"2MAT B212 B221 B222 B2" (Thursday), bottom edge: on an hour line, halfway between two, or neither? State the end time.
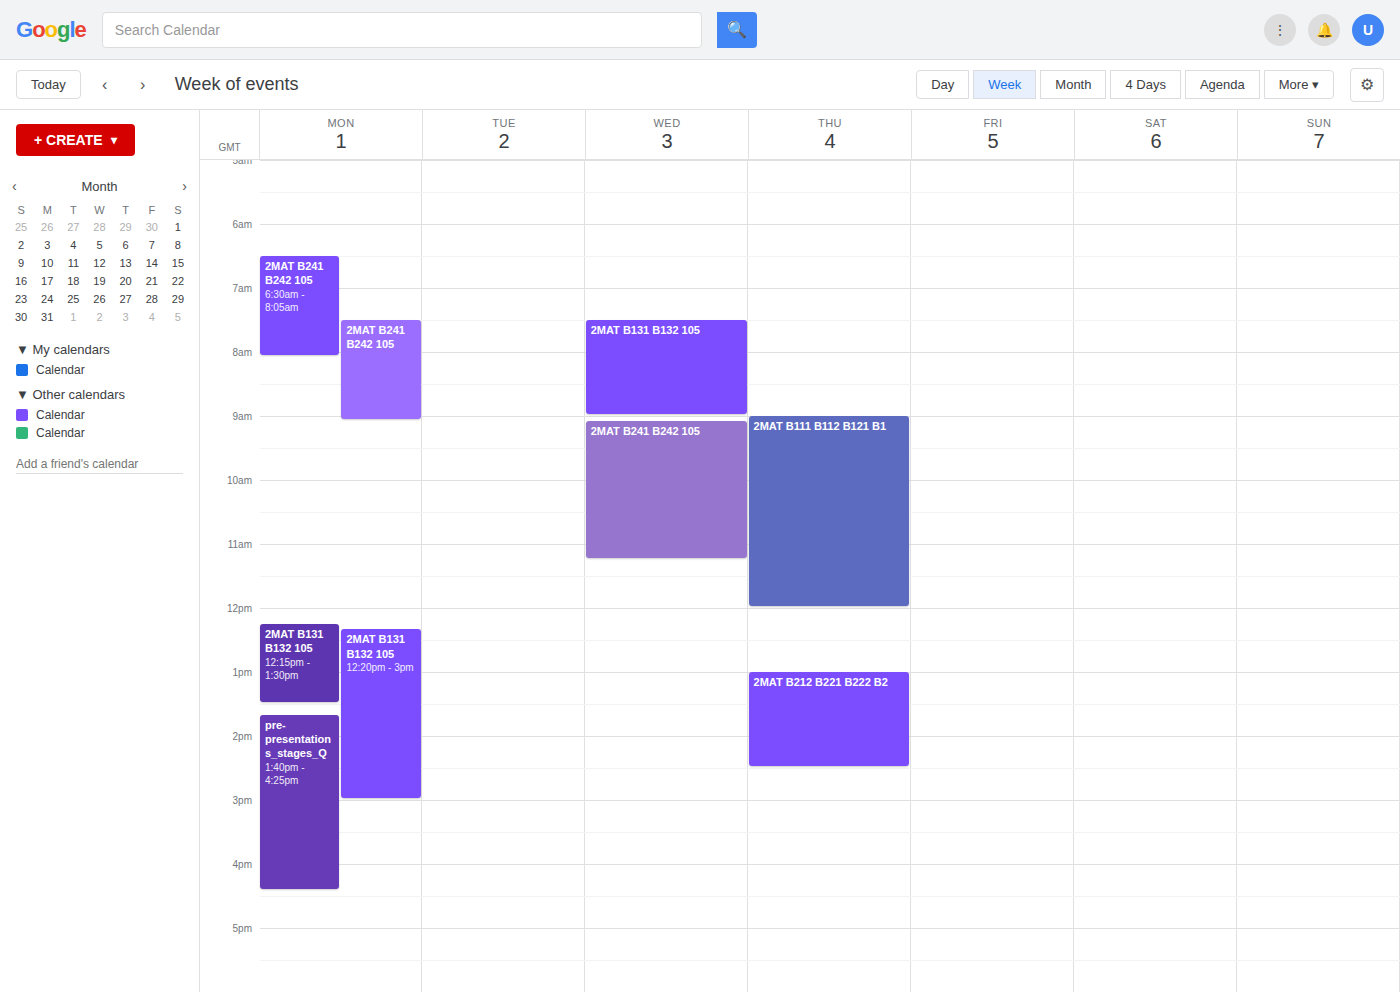
2:30 PM -- halfway between the 2 PM and 3 PM lines.